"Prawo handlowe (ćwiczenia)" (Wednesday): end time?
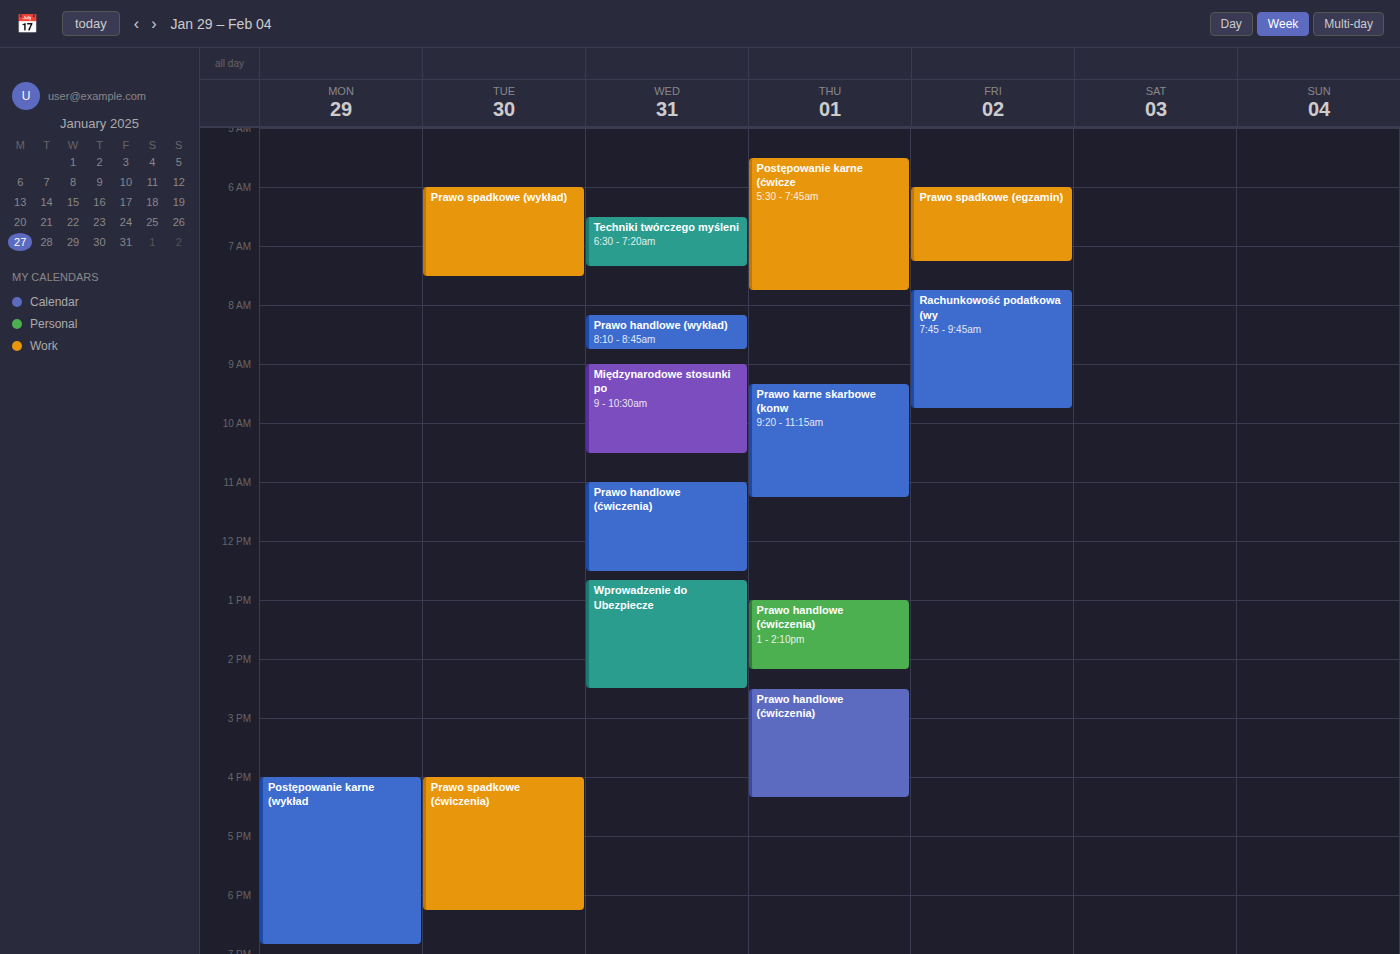
12:30 PM